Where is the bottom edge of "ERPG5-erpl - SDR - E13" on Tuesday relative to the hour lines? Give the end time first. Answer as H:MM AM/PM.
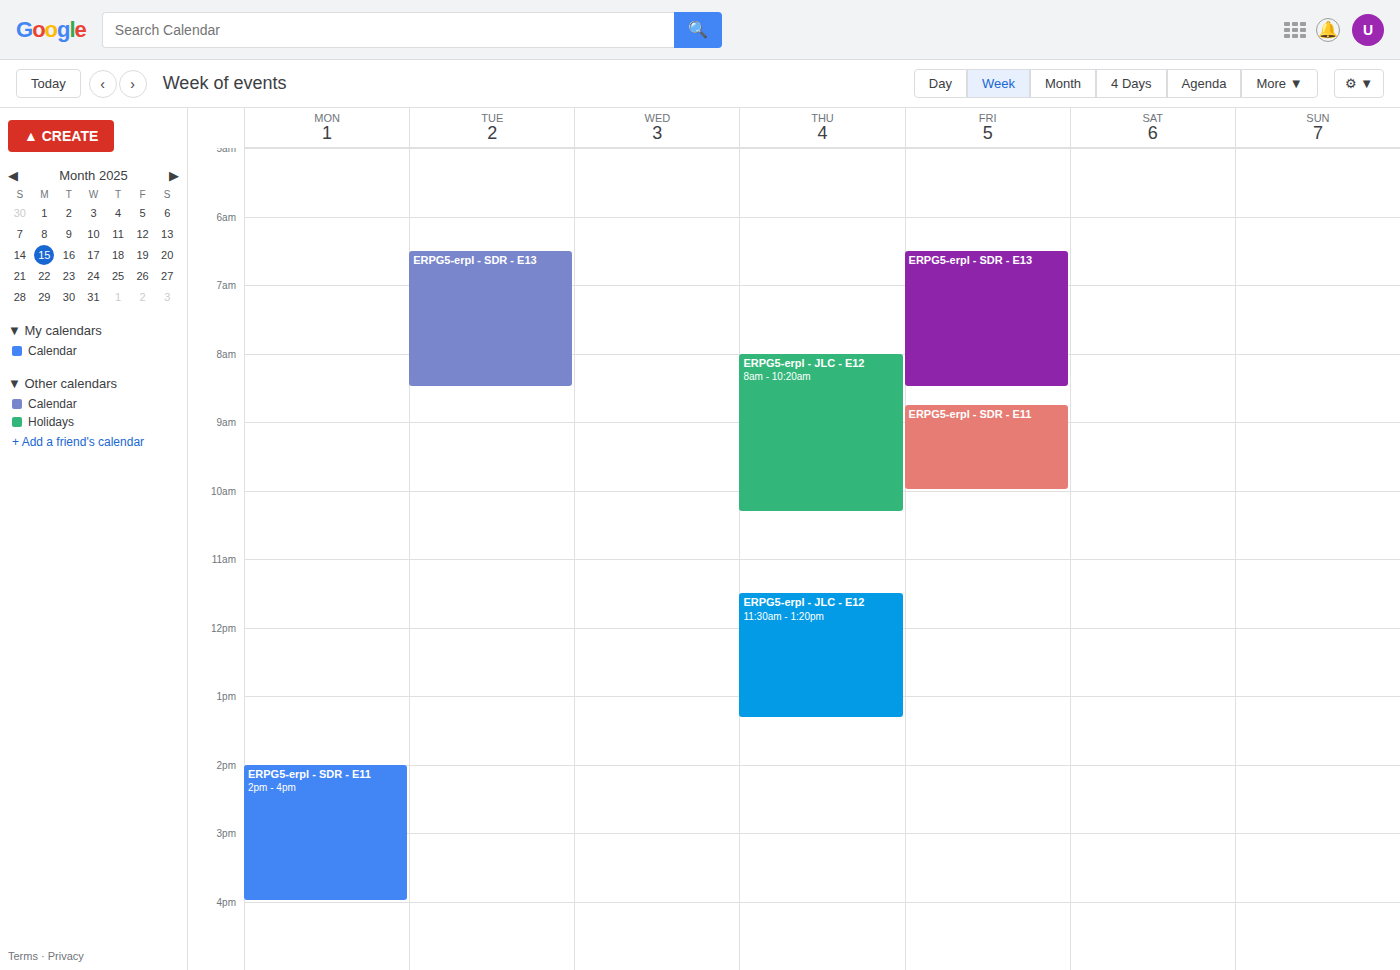
8:30 AM -- halfway between the 8 AM and 9 AM lines.